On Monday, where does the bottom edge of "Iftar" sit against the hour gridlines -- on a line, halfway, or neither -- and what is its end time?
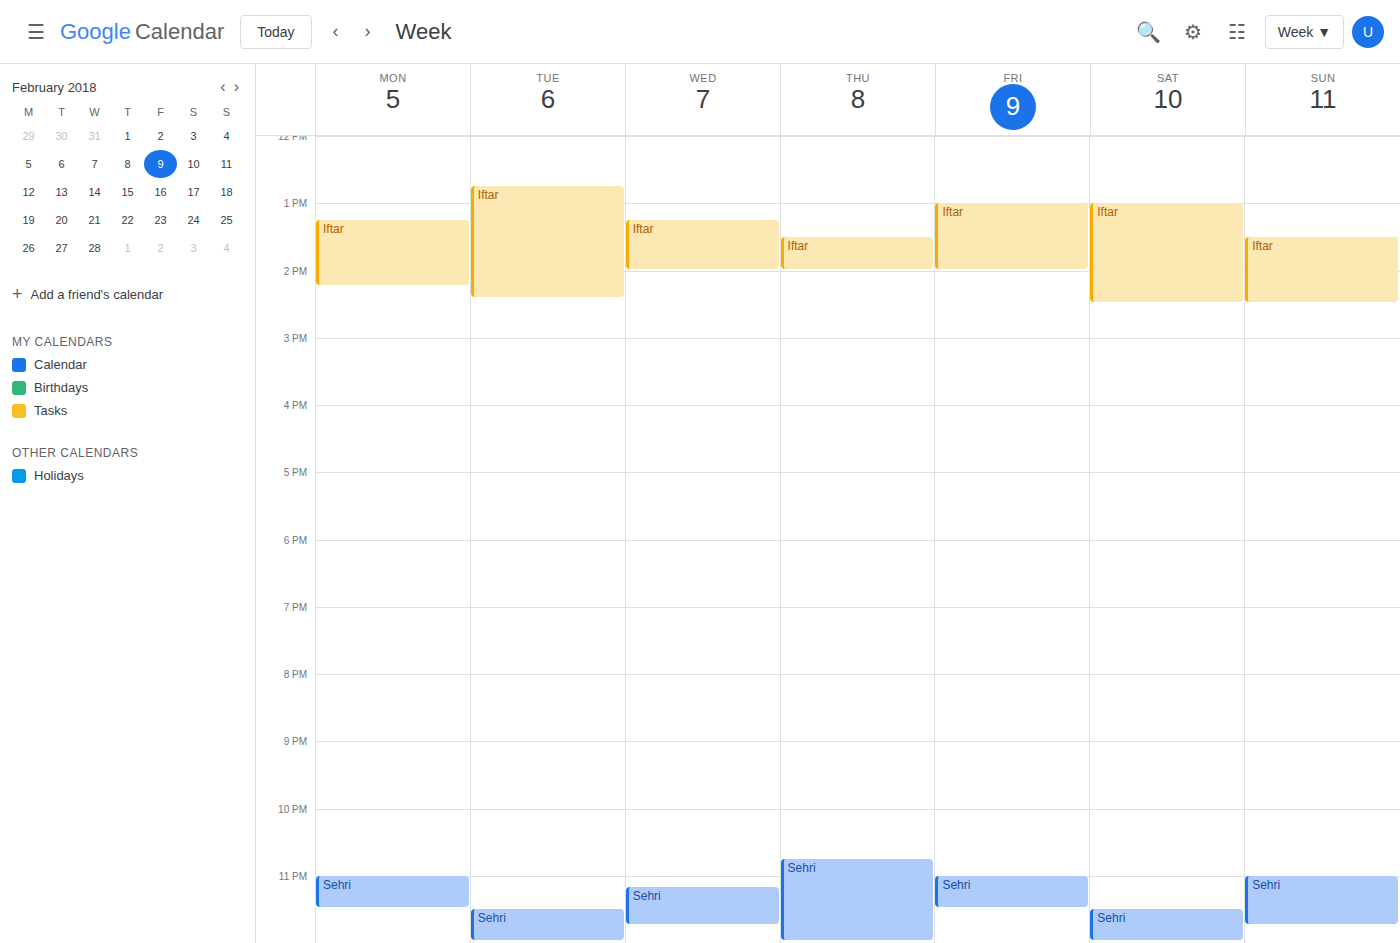
2:15 PM -- neither: a quarter of the way from the 2 PM line to the 3 PM line.